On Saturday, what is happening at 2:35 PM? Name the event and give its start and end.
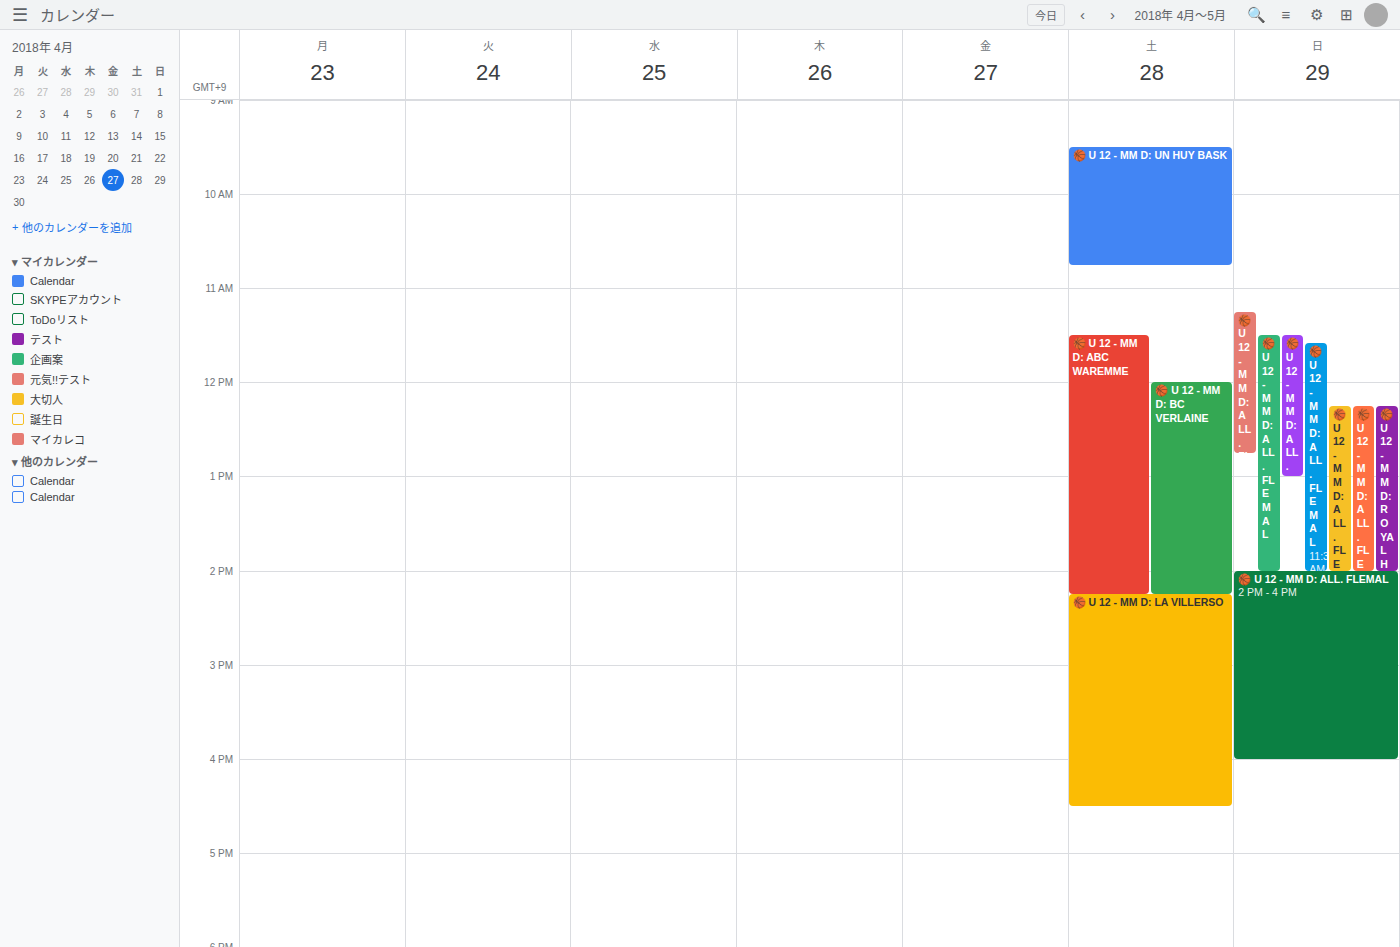
"🏀 U 12 - MM D: LA VILLERSO", 2:15 PM to 4:30 PM